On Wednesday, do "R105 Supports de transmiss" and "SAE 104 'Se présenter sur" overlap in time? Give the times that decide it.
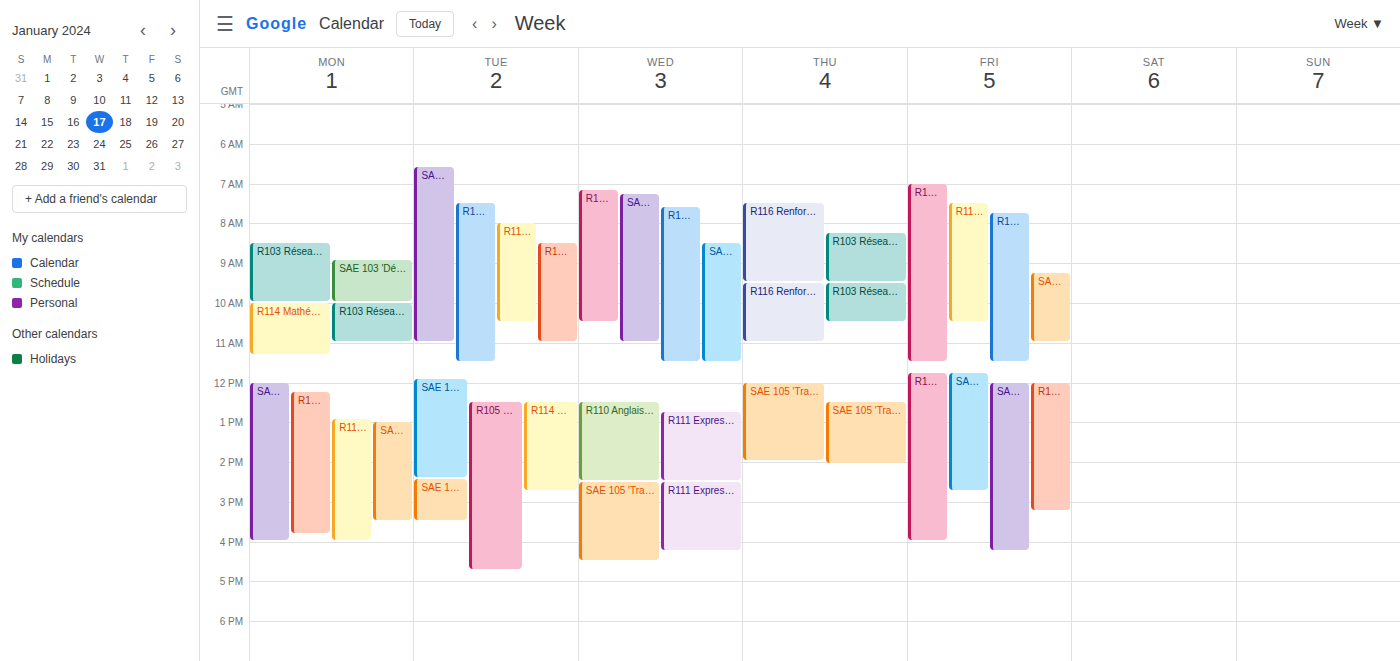
"SAE 104 'Se présenter sur" starts at 8:30 AM, before "R105 Supports de transmiss" ends at 10:30 AM -- they overlap.